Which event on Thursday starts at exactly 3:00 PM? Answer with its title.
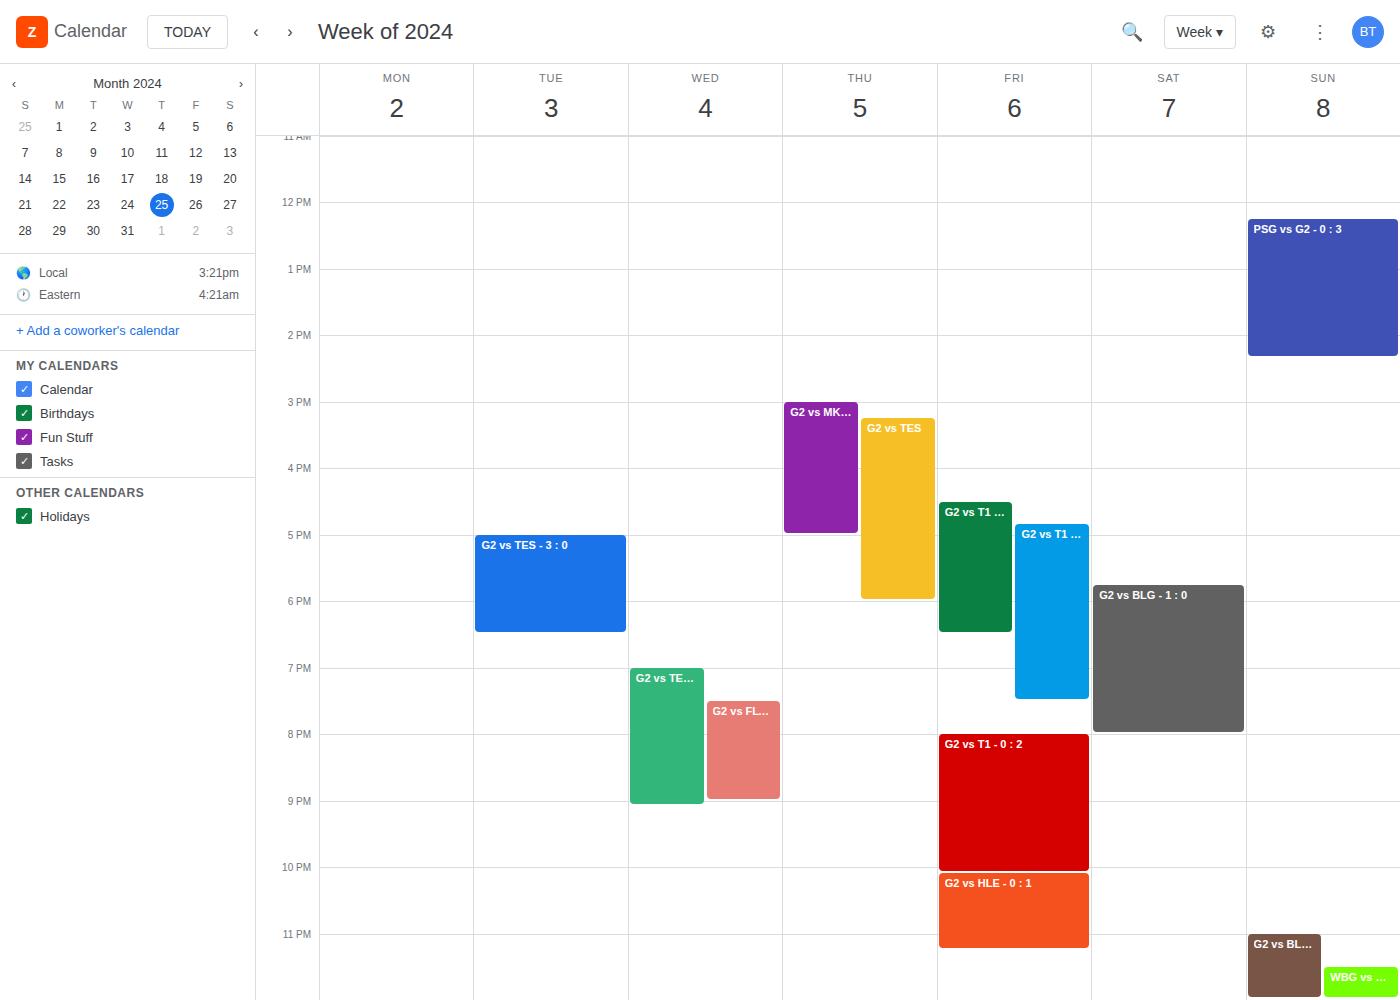
"G2 vs MKOI - 1 : 0"